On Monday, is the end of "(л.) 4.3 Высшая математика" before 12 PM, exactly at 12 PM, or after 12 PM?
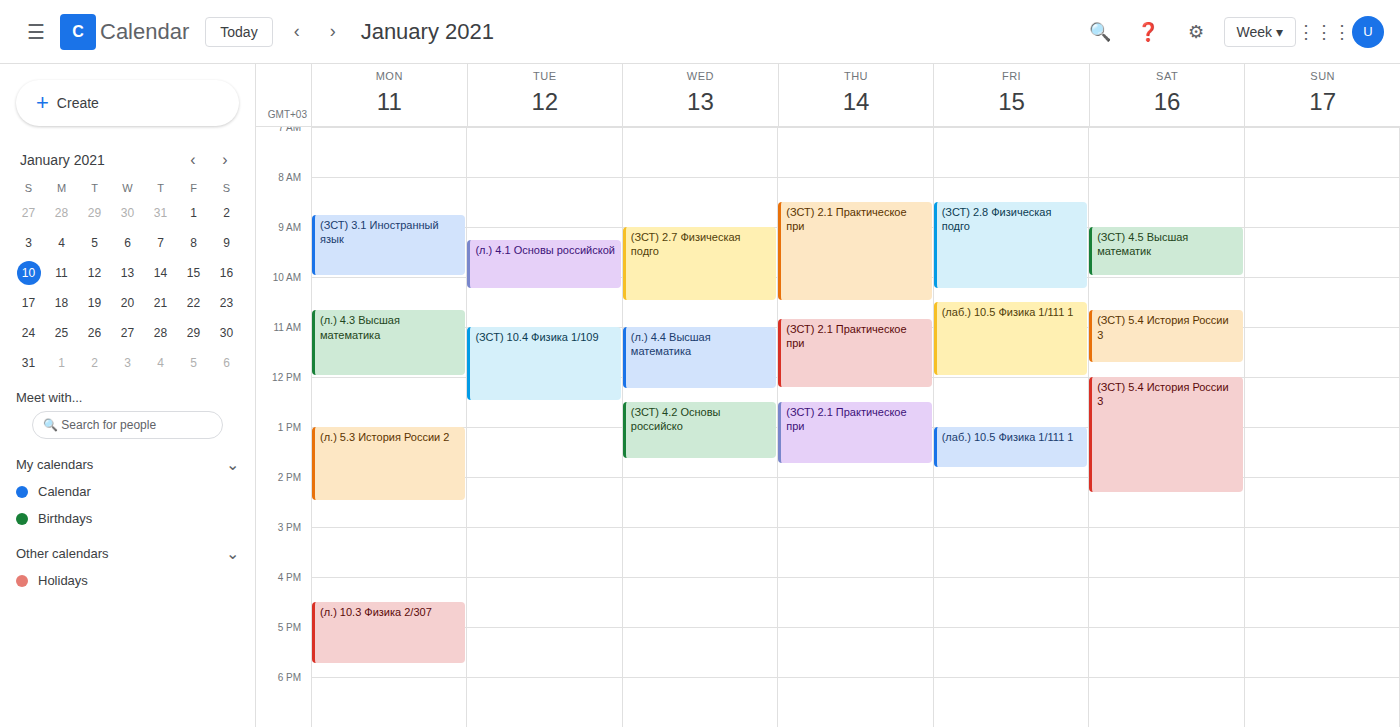
12:00 PM -- exactly at 12 PM, on the 12 PM line.